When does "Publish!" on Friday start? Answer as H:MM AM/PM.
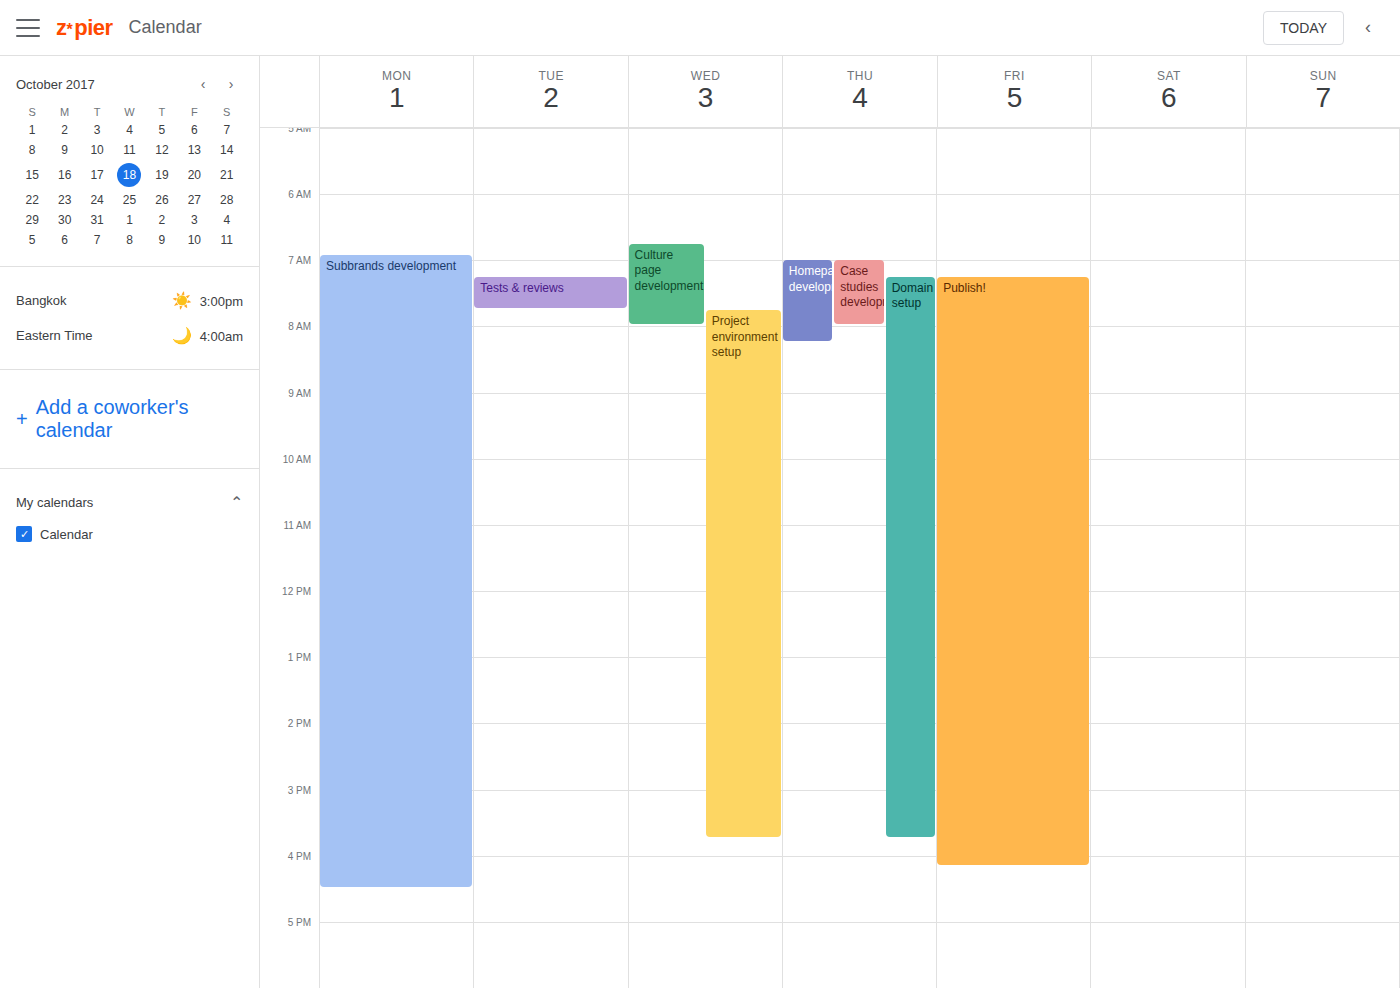
7:15 AM